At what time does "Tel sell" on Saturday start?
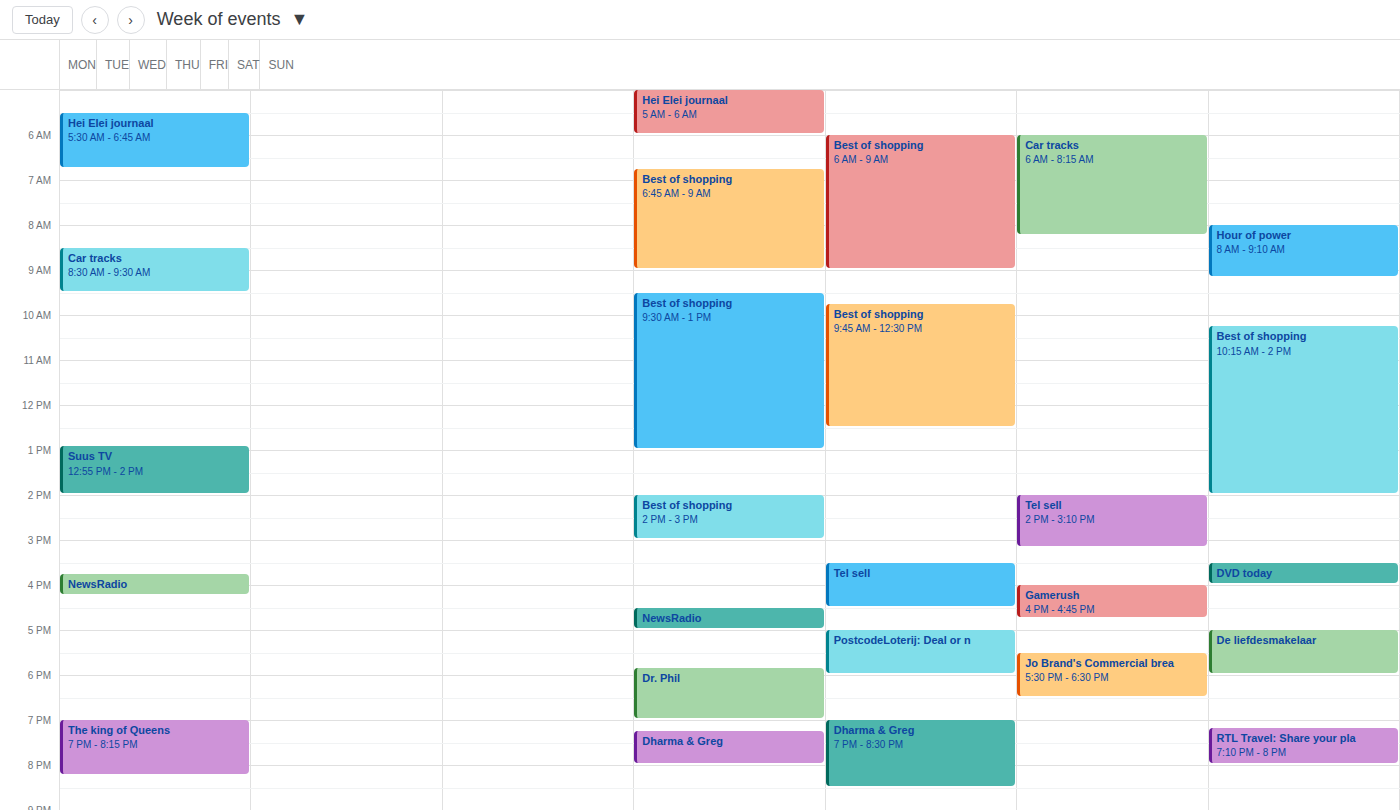
2:00 PM